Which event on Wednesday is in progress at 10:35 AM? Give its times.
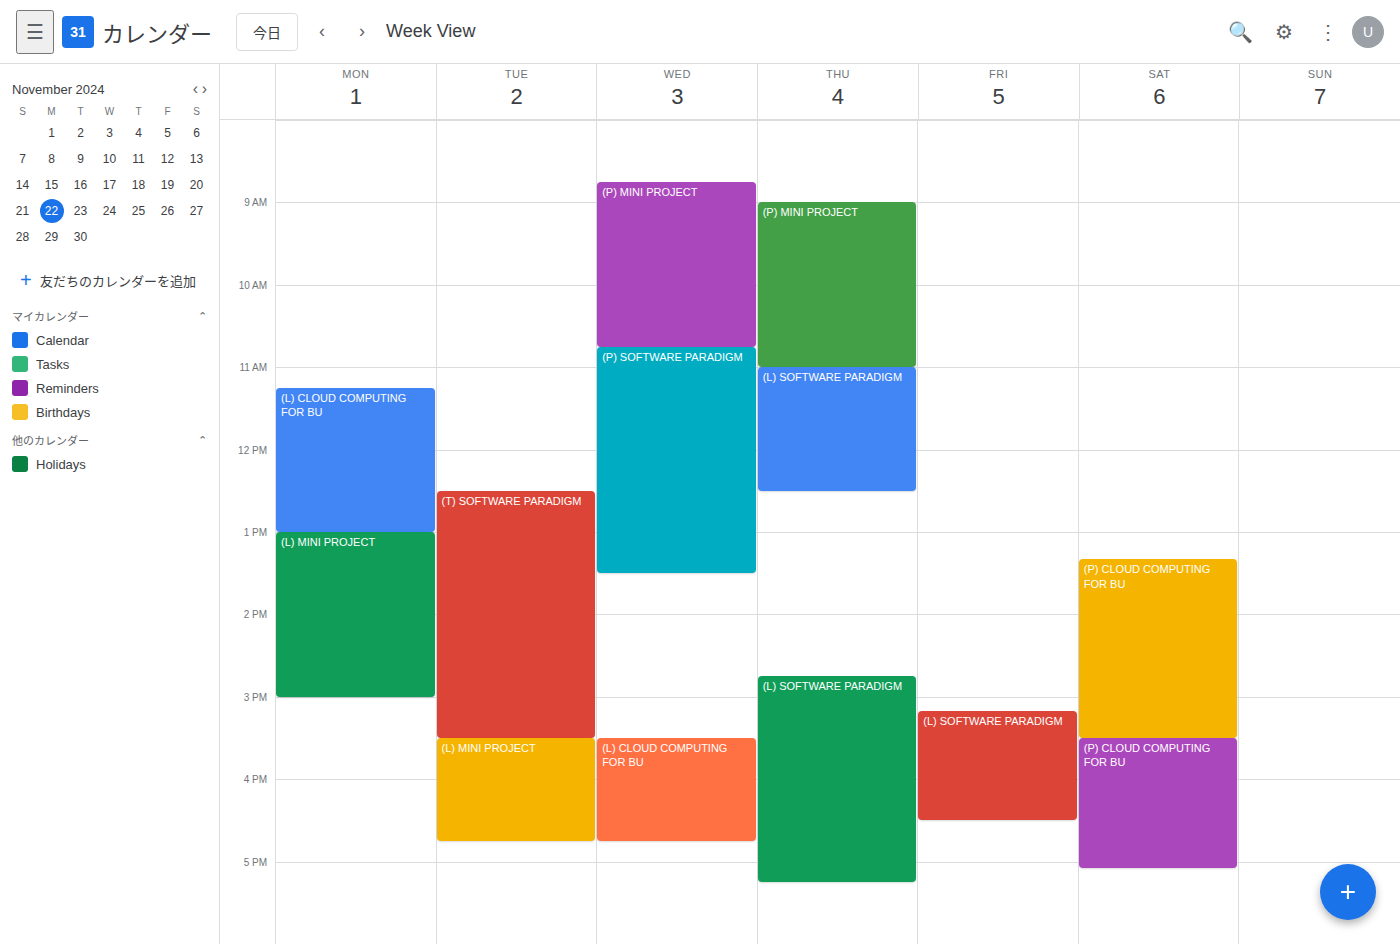
"(P) MINI PROJECT", 8:45 AM to 10:45 AM